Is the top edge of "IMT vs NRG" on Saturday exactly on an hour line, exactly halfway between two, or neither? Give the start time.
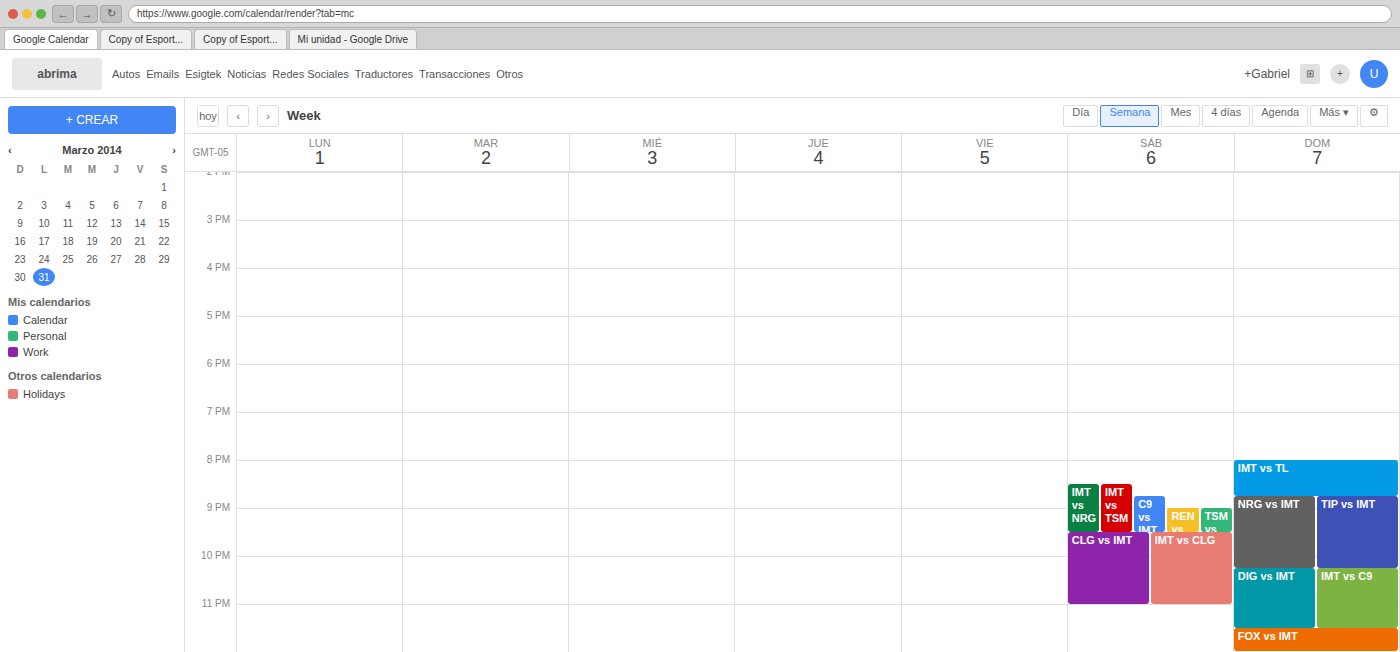
8:30 PM -- halfway between the 8 PM and 9 PM lines.